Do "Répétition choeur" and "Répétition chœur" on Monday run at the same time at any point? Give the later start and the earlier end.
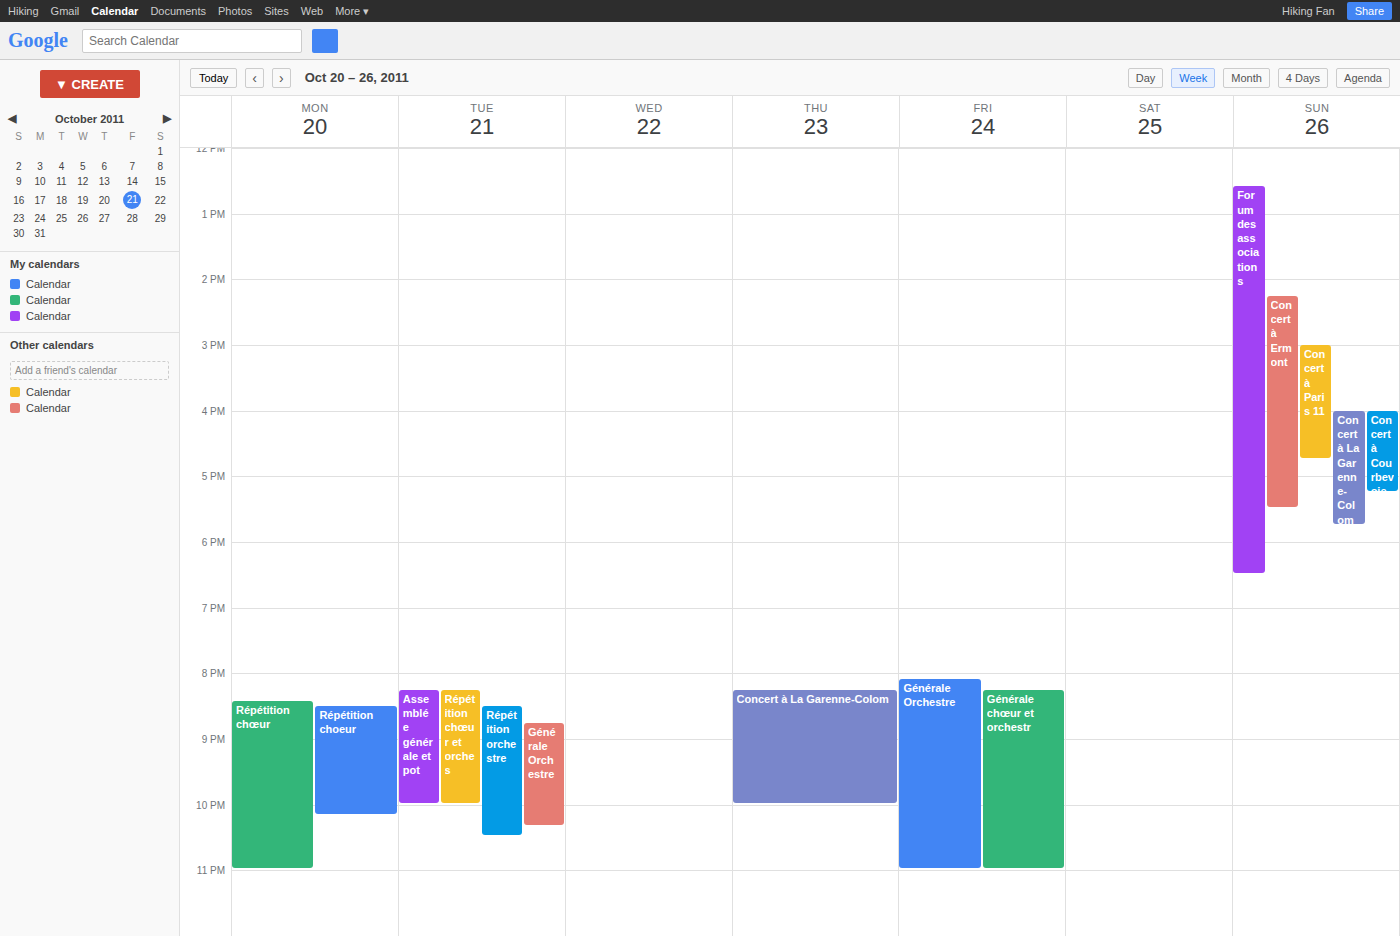
"Répétition choeur" runs 8:30 PM to 10:10 PM, inside "Répétition chœur" -- they overlap.